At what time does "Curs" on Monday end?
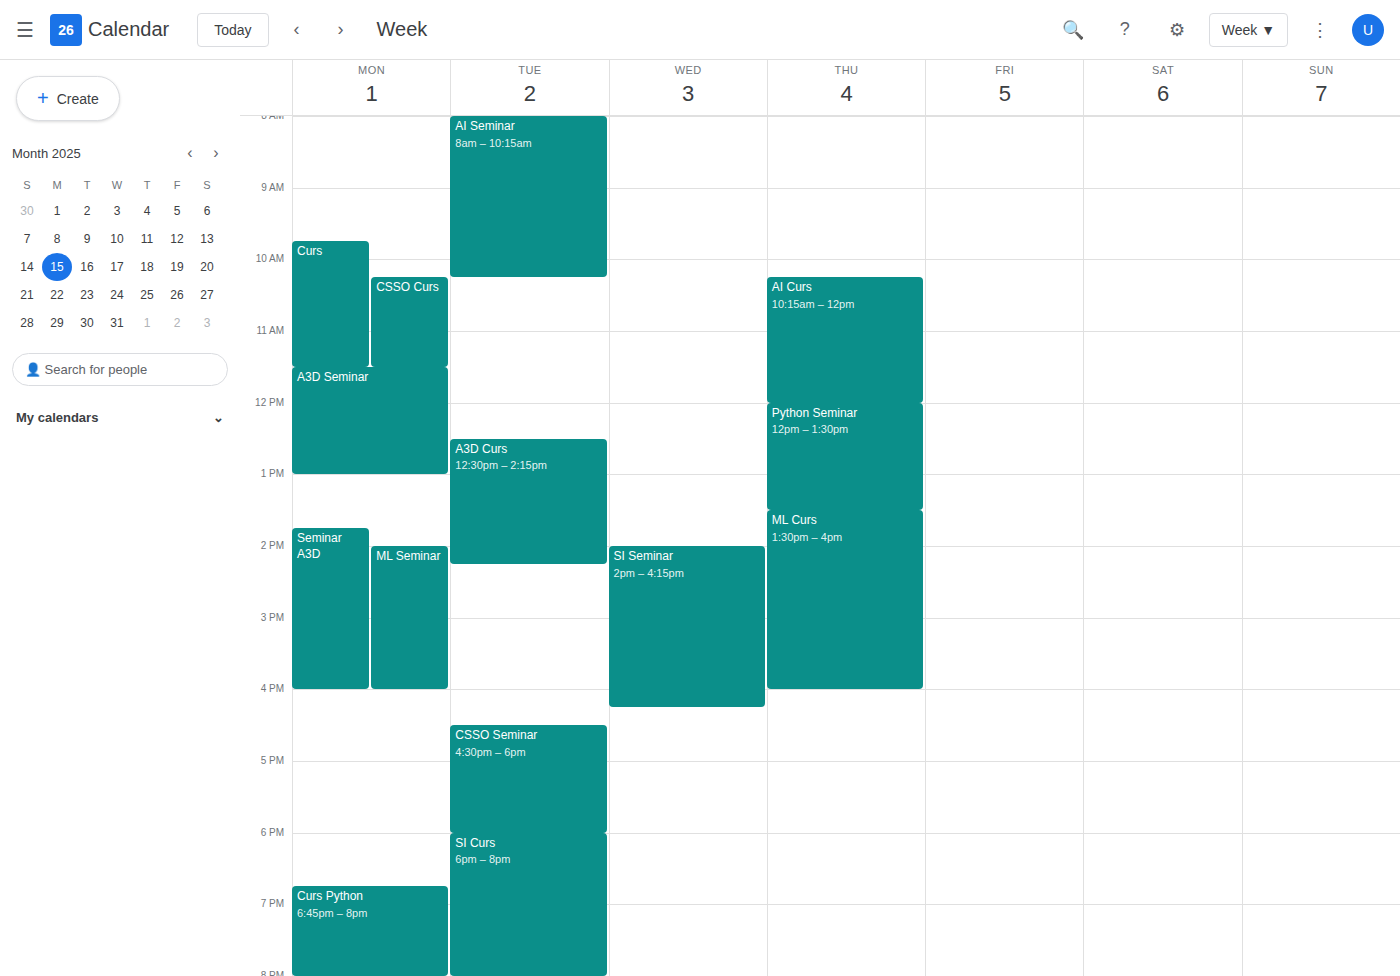
11:30 AM